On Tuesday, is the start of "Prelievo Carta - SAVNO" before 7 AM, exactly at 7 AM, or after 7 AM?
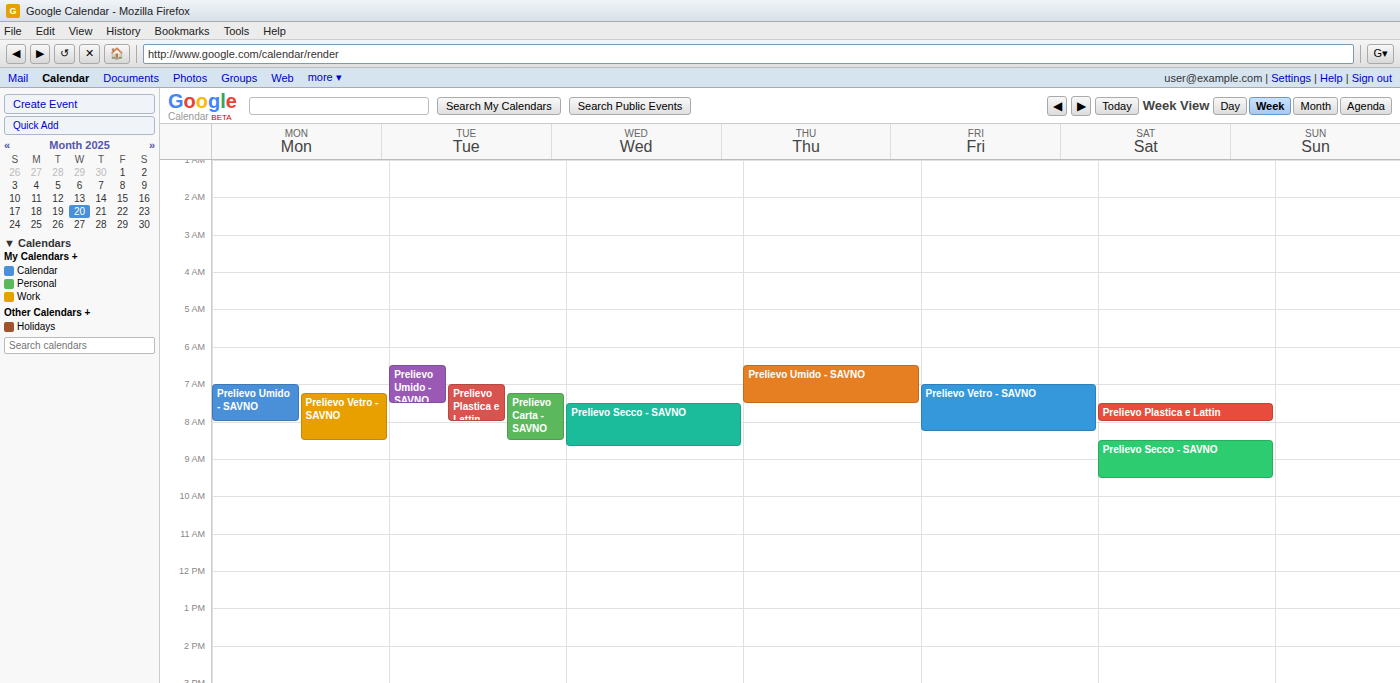
7:15 AM -- after 7 AM, 15 minutes below the 7 AM line.